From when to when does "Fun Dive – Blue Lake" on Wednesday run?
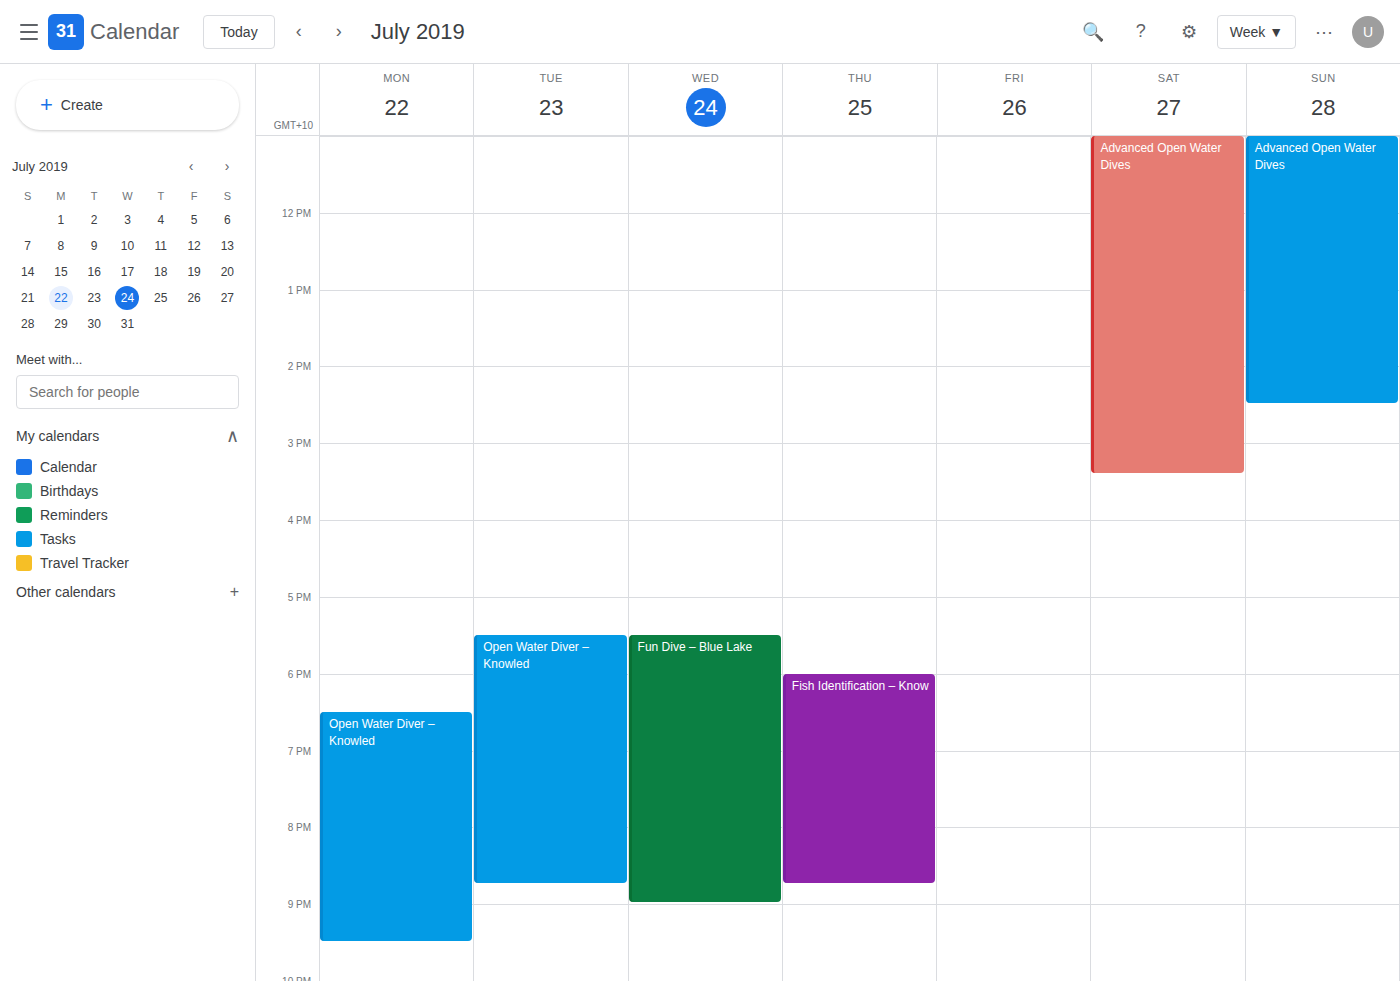
5:30 PM to 9:00 PM